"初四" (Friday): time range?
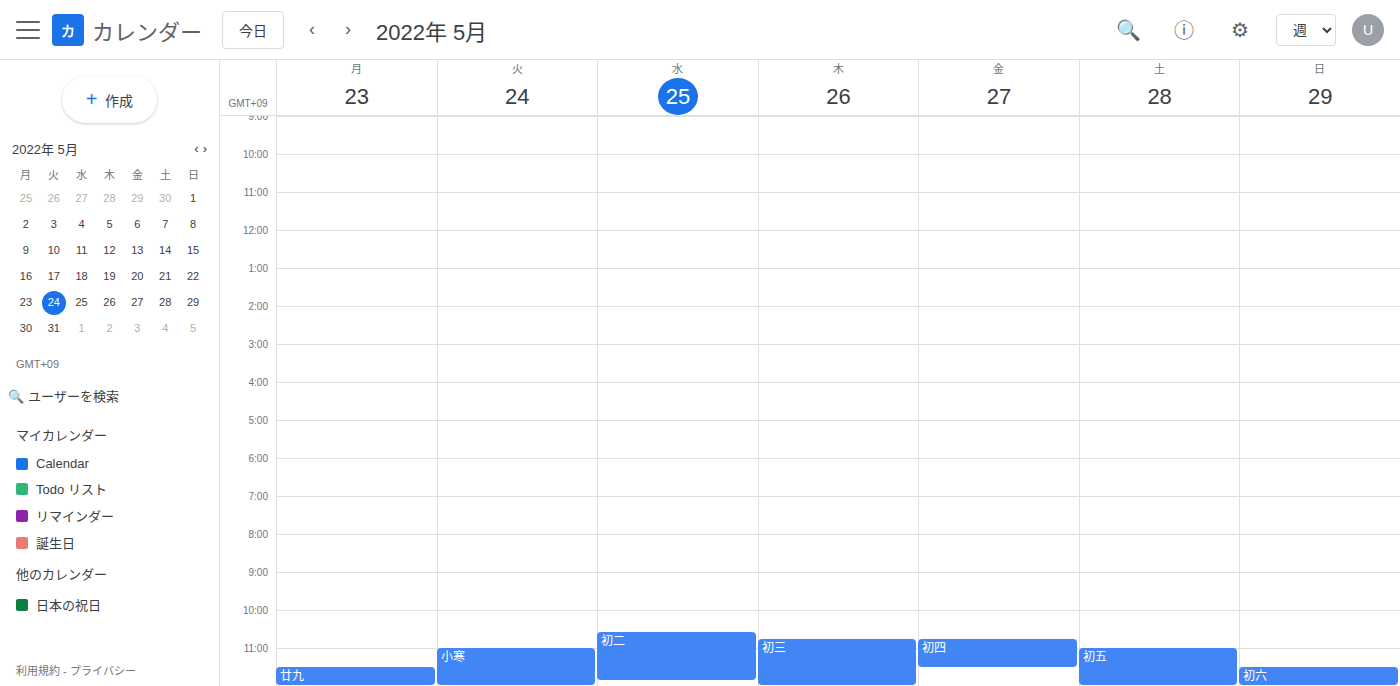
10:45 PM to 11:30 PM